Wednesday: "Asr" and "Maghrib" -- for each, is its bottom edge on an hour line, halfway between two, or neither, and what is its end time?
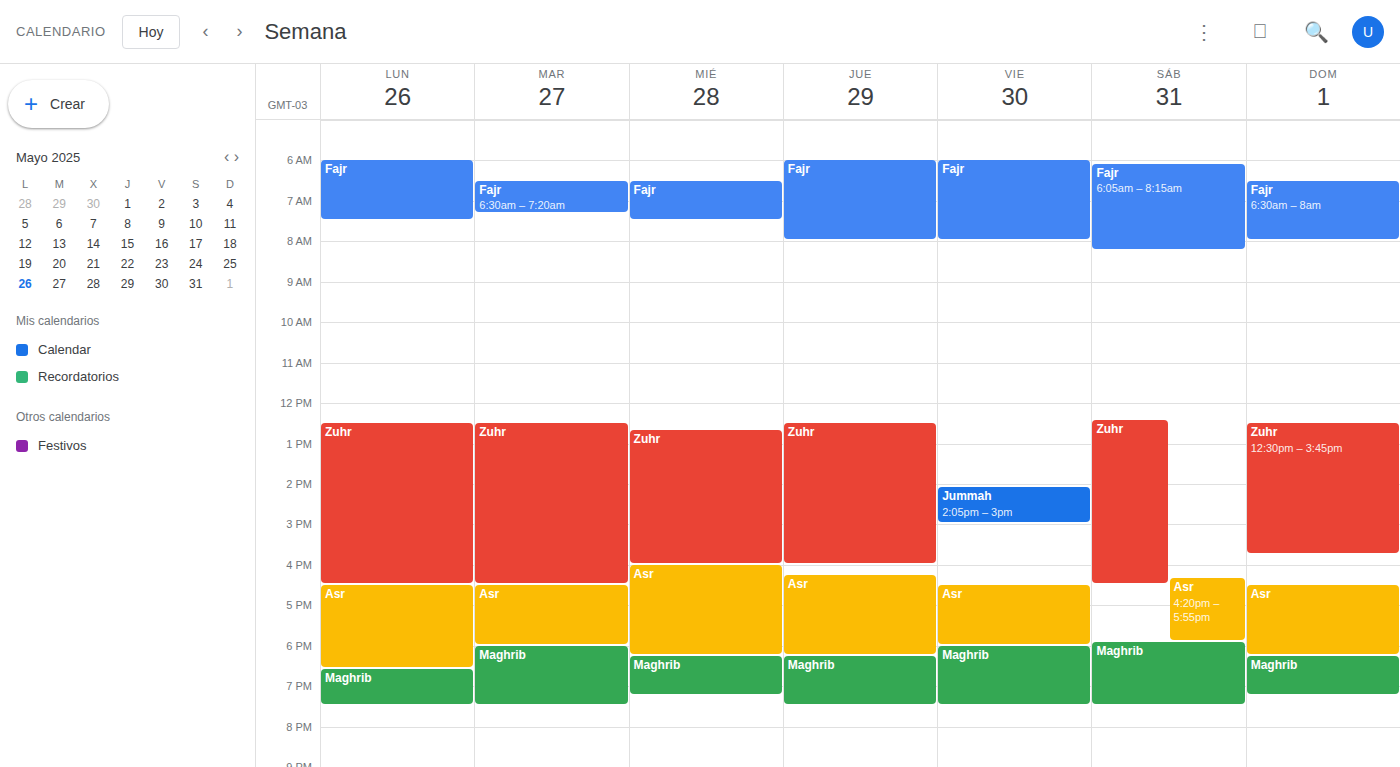
"Asr": 6:15 PM, neither: a quarter of the way from the 6 PM line to the 7 PM line. "Maghrib": 7:15 PM, neither: a quarter of the way from the 7 PM line to the 8 PM line.